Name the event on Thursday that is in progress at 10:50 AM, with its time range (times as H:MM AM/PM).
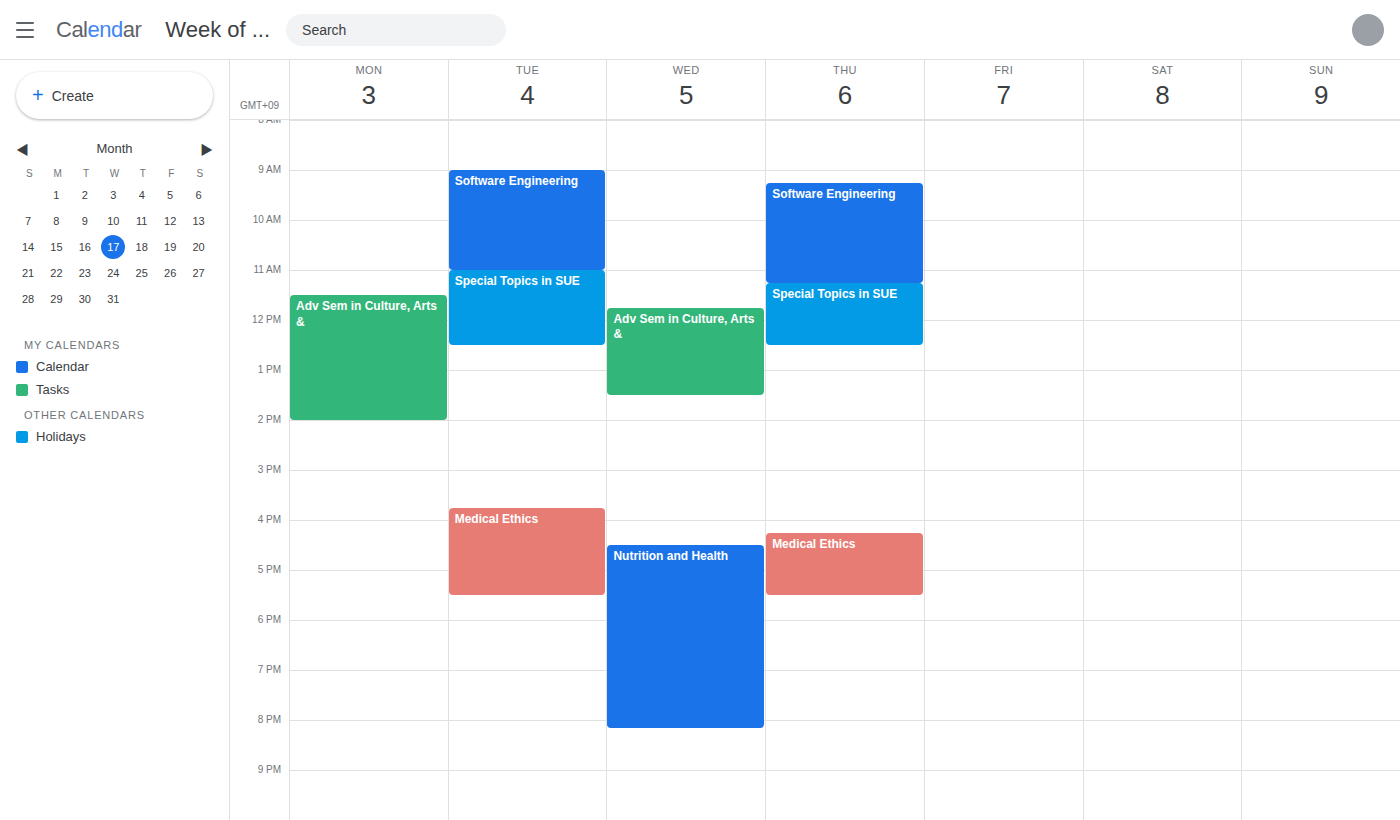
"Software Engineering", 9:15 AM to 11:15 AM